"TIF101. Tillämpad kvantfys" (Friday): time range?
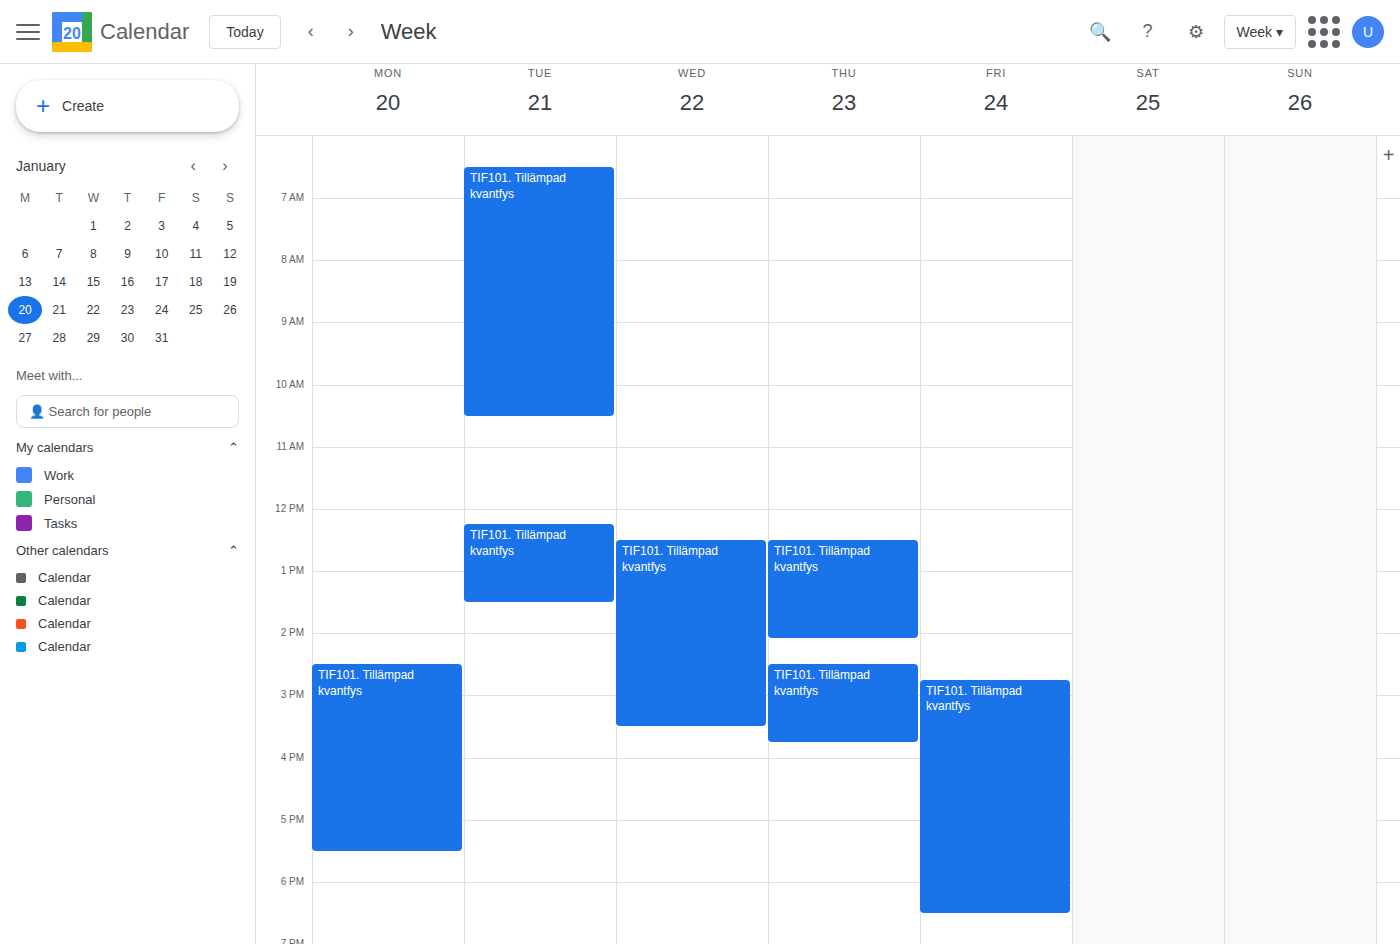
2:45 PM to 6:30 PM